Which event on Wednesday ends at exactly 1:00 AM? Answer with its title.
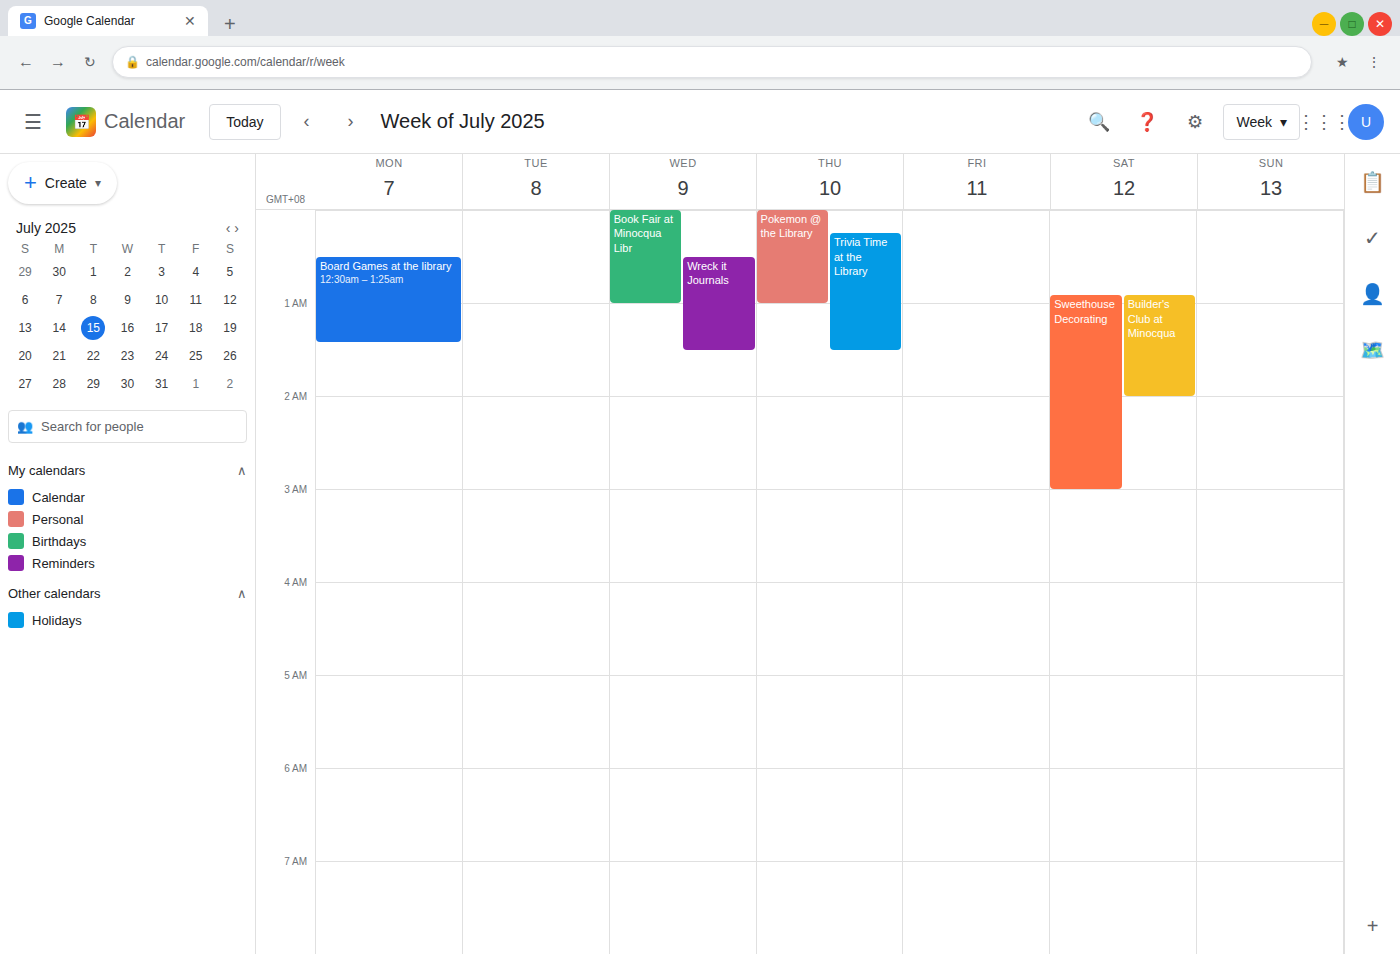
"Book Fair at Minocqua Libr"